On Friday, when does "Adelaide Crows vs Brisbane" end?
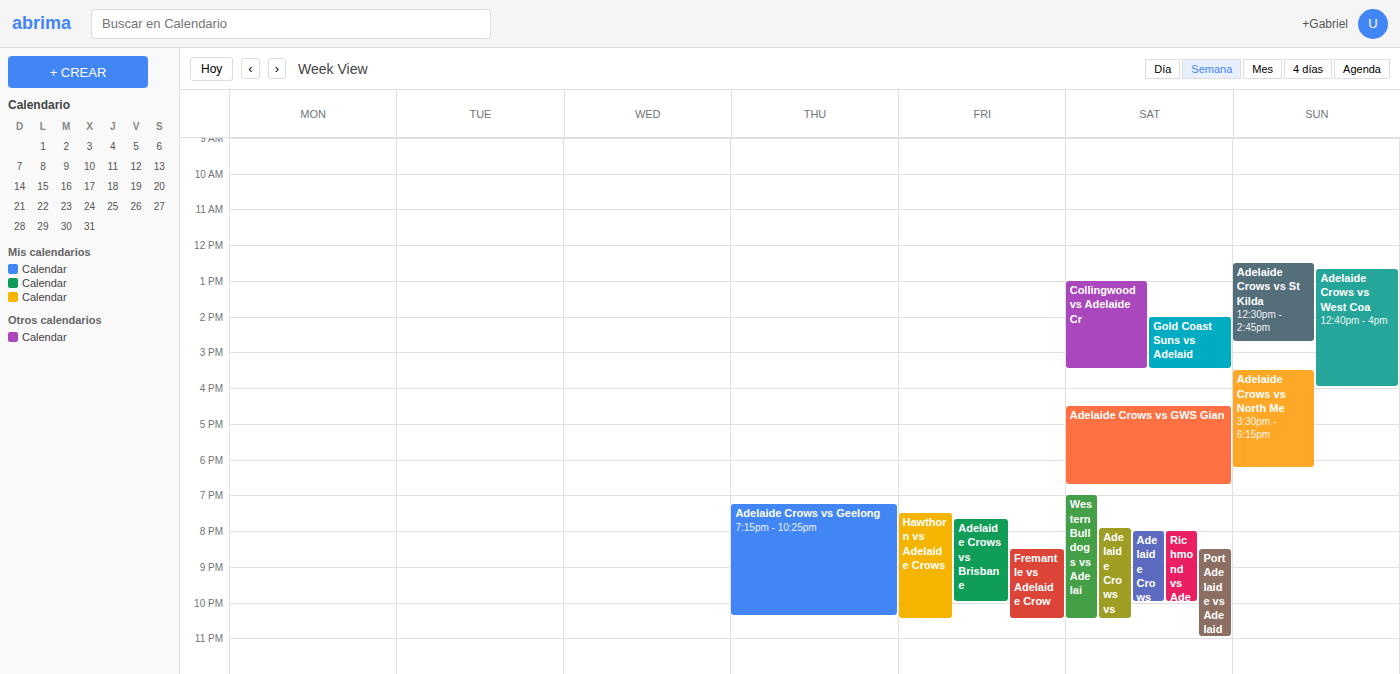
10:00 PM